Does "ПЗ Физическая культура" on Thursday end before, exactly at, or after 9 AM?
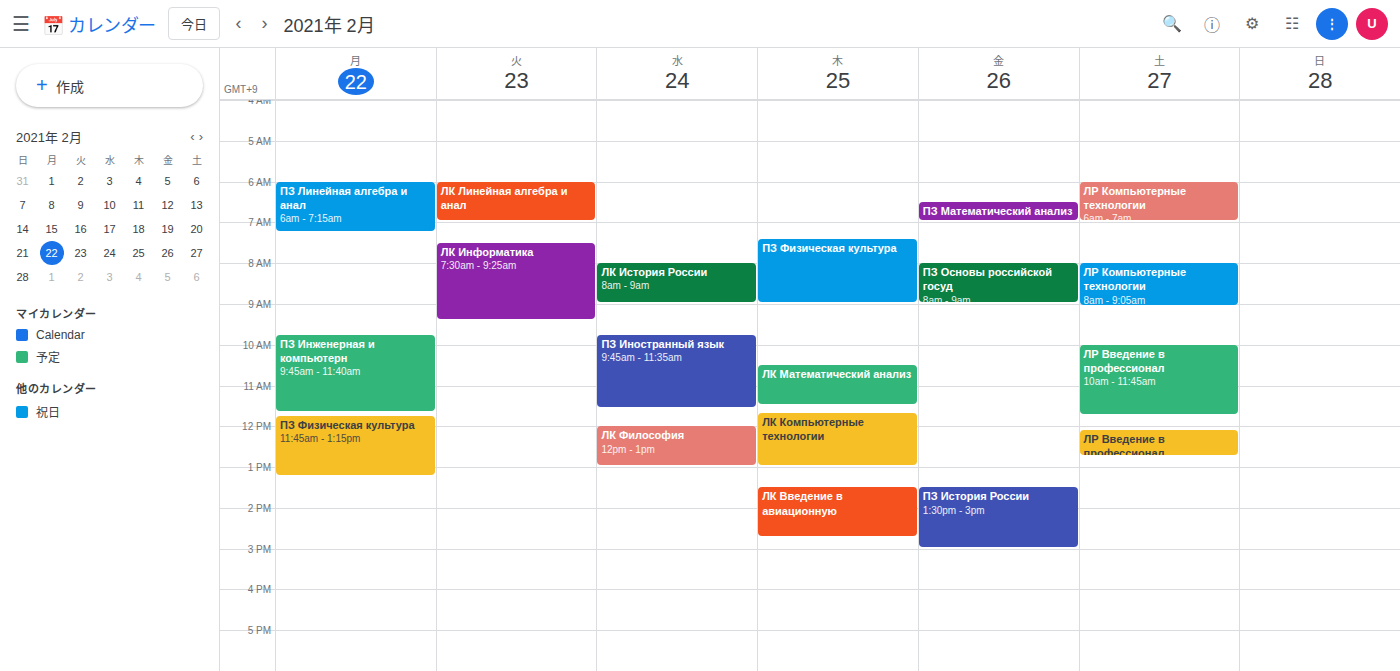
9:00 AM -- exactly at 9 AM, on the 9 AM line.